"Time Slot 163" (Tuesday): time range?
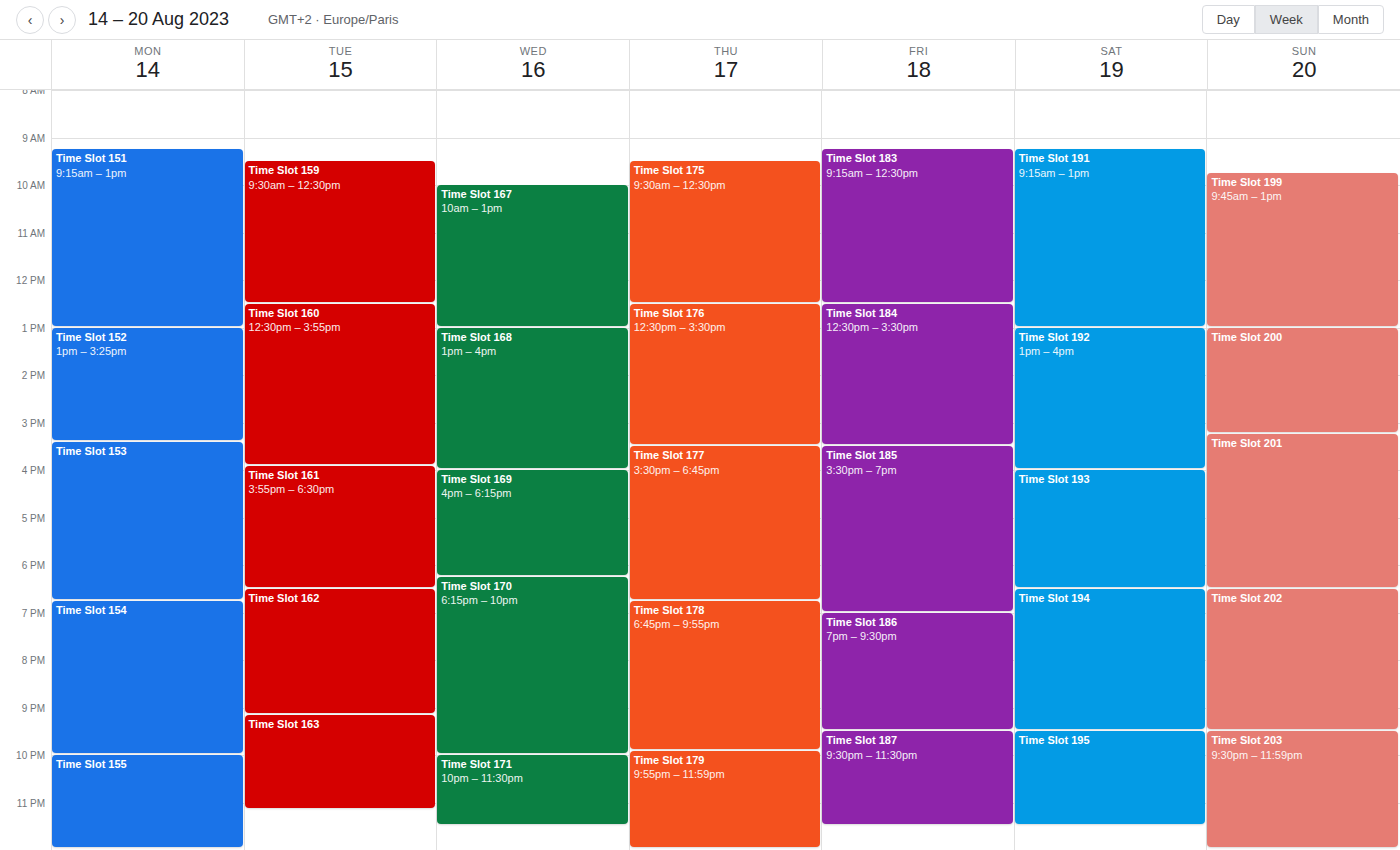
9:10 PM to 11:10 PM